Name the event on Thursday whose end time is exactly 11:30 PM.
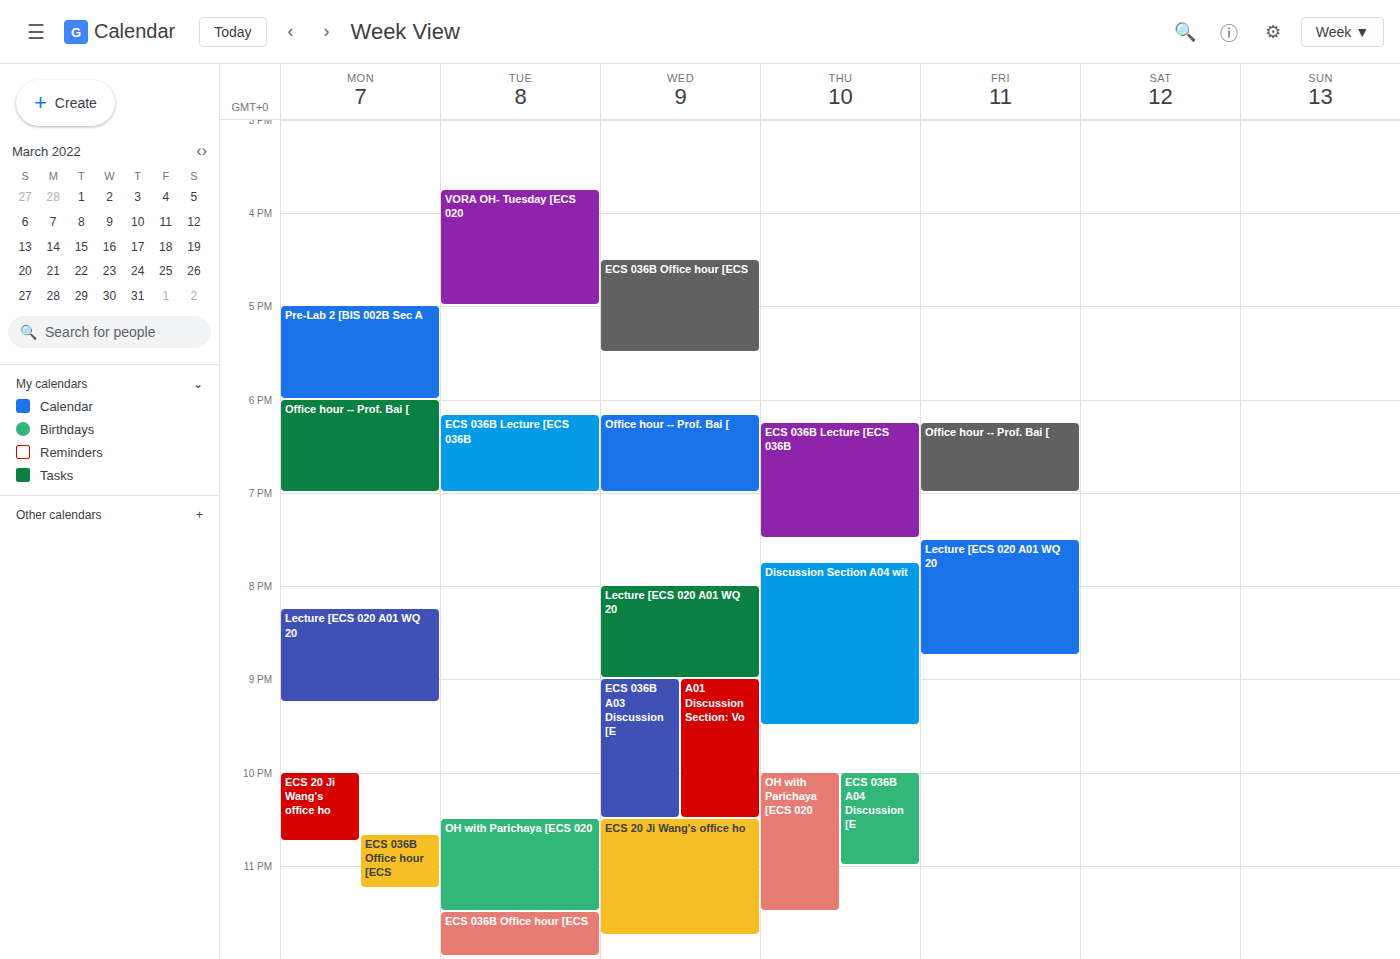
"OH with Parichaya [ECS 020"